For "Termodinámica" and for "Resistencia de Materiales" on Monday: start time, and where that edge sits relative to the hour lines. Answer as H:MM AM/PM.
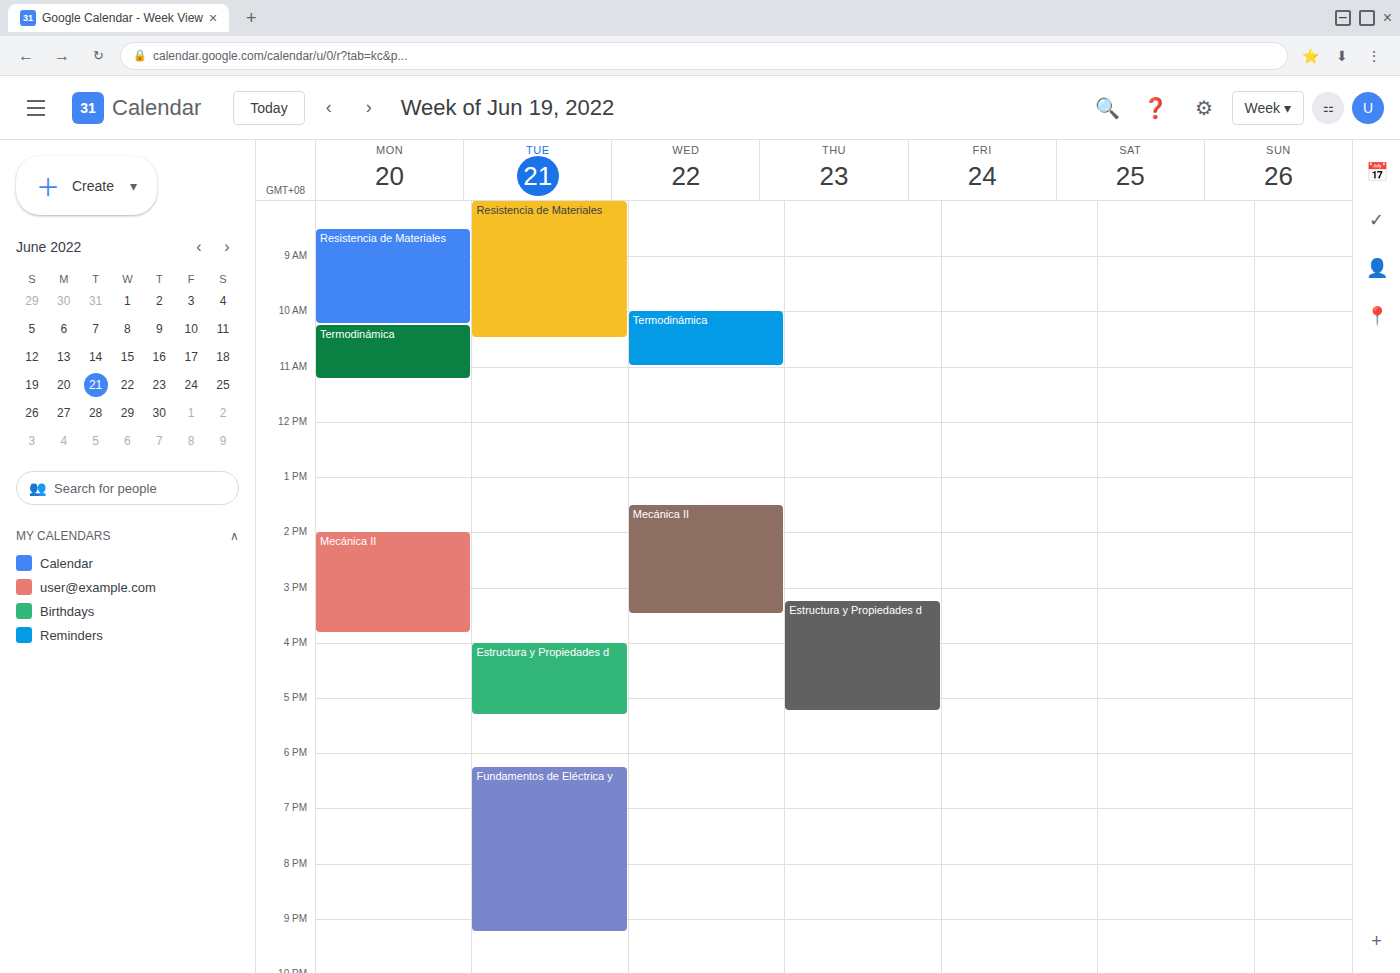
"Termodinámica": 10:15 AM, neither: a quarter of the way from the 10 AM line to the 11 AM line. "Resistencia de Materiales": 8:30 AM, halfway between the 8 AM and 9 AM lines.